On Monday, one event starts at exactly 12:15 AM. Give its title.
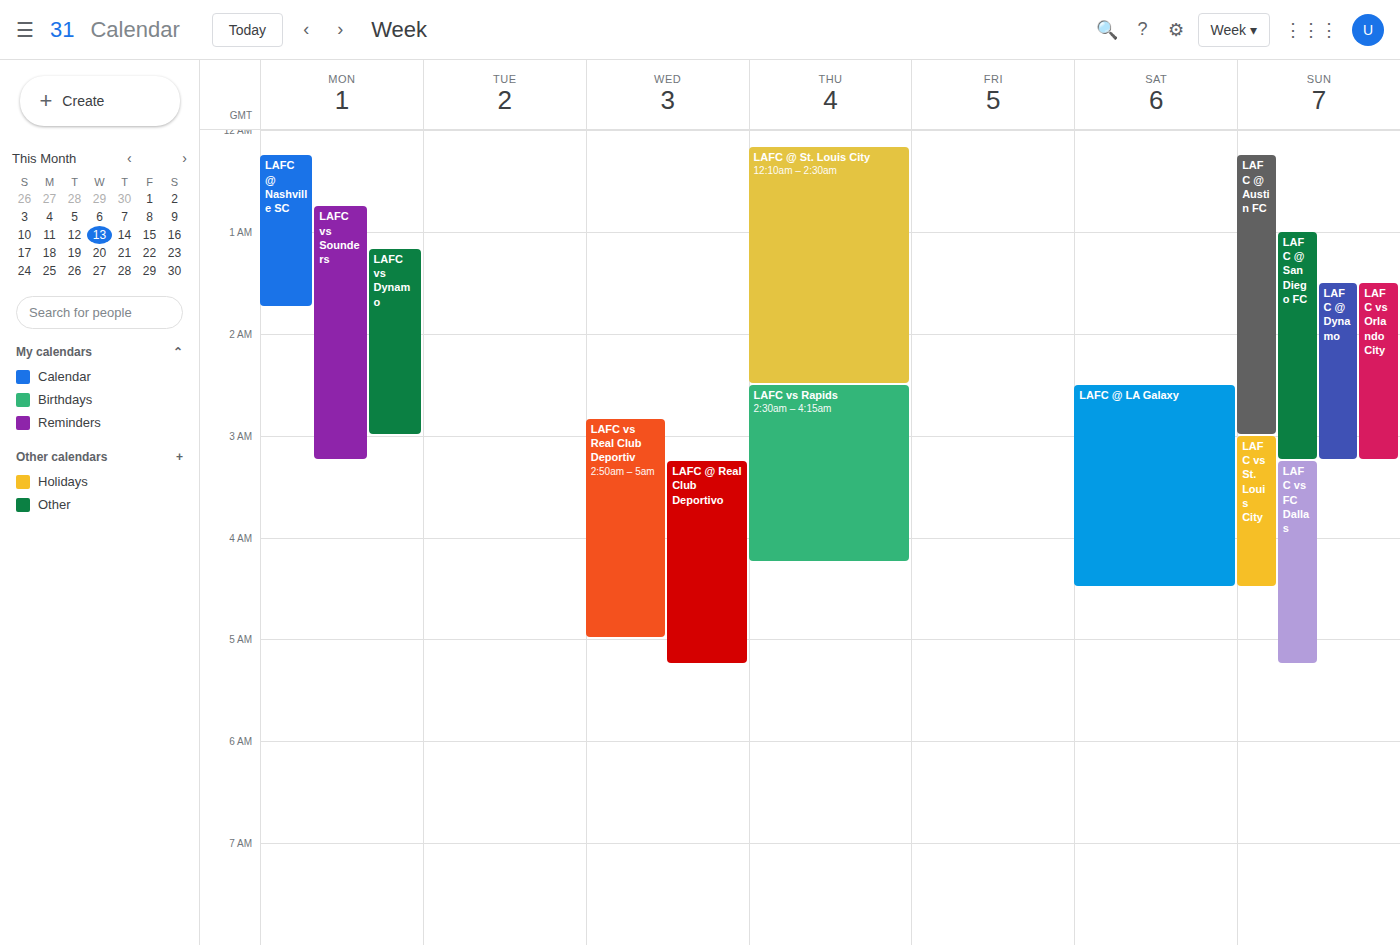
"LAFC @ Nashville SC"